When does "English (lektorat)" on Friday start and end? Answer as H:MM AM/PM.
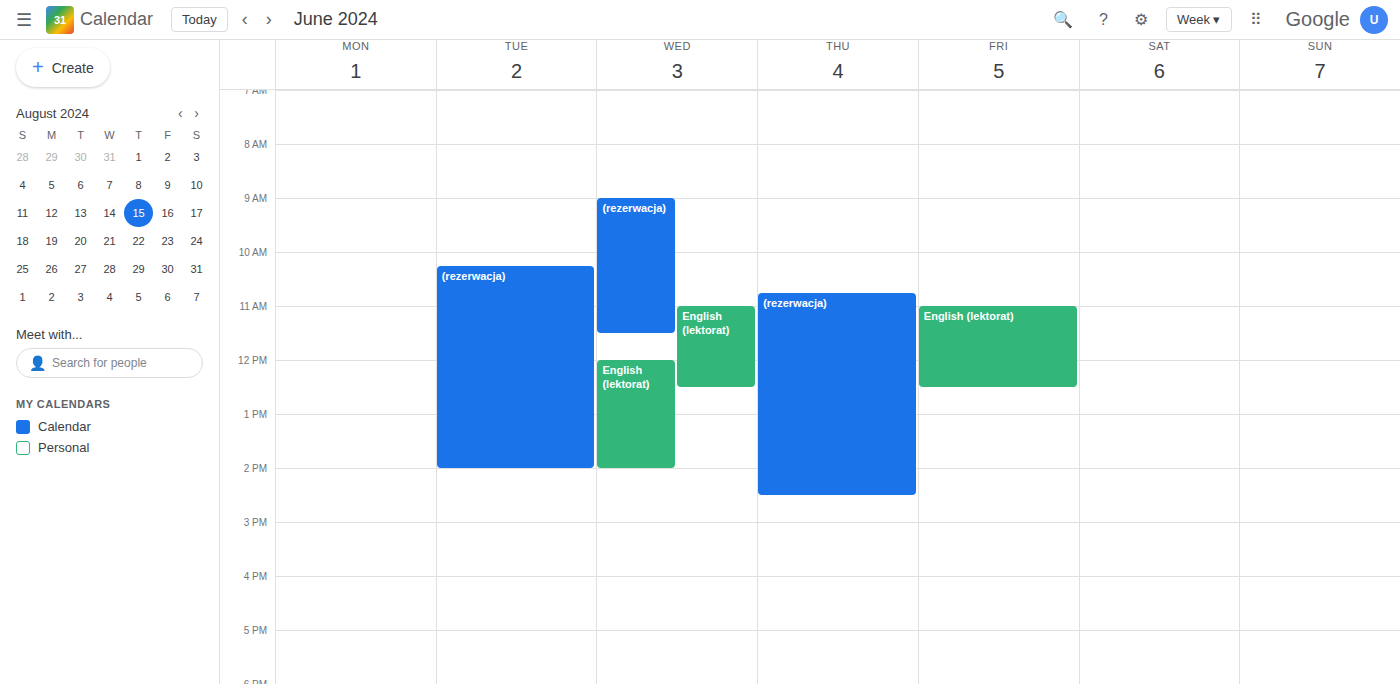
11:00 AM to 12:30 PM